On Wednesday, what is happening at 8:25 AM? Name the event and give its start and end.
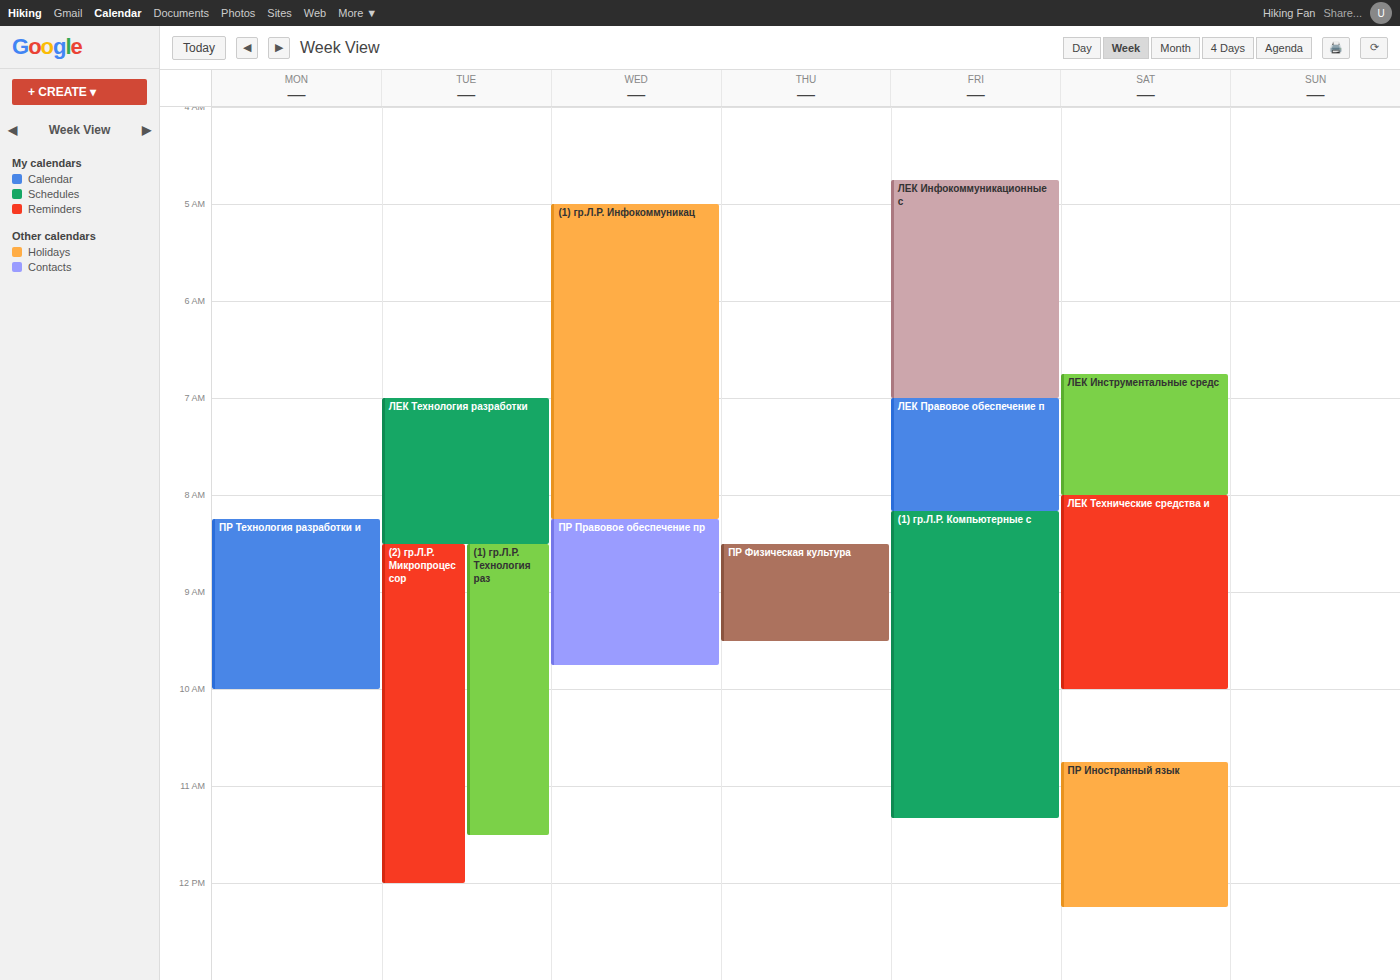
"ПР Правовое обеспечение пр", 8:15 AM to 9:45 AM